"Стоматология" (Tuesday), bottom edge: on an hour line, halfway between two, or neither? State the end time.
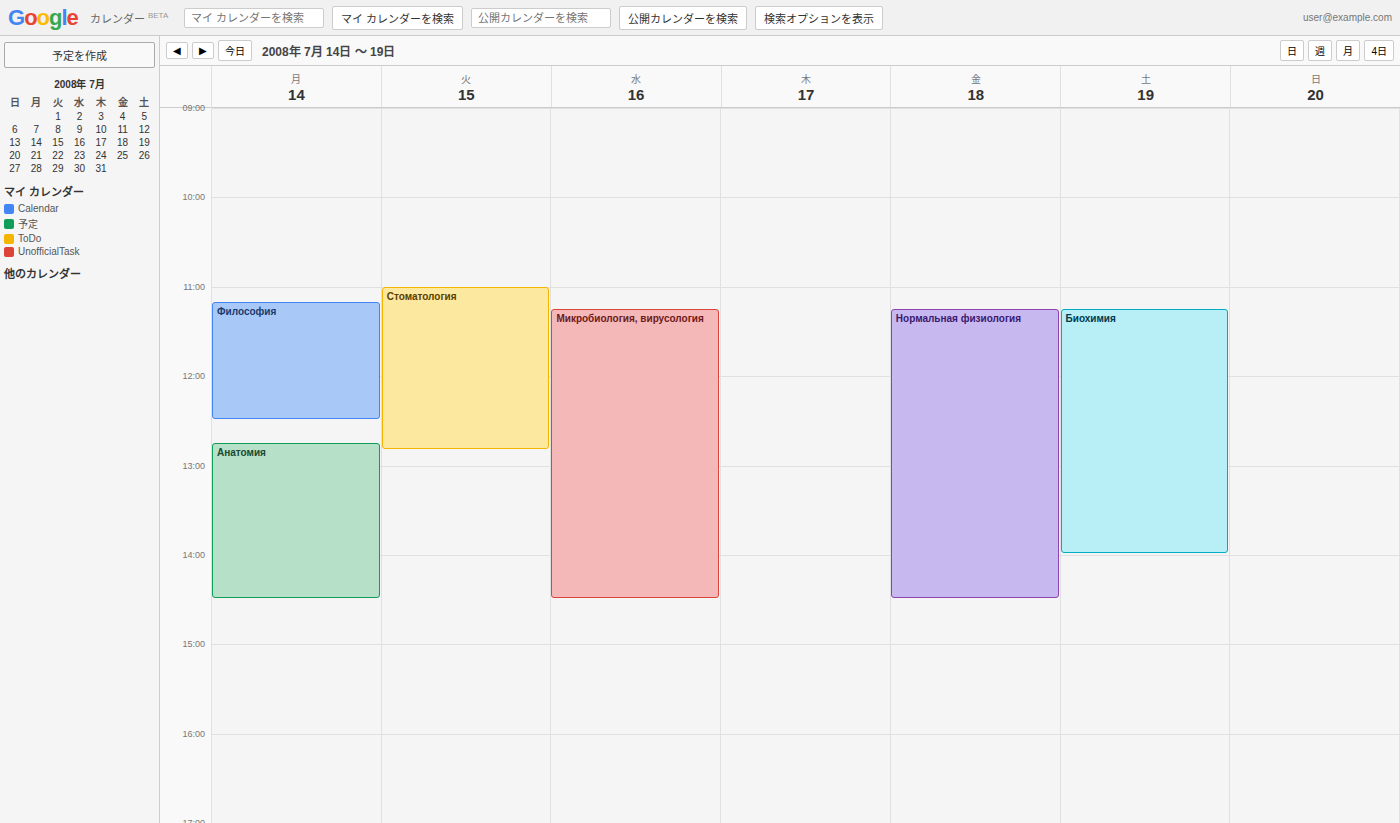
12:50 PM -- neither: 50 minutes below the 12 PM line and 10 minutes above the 1 PM line.